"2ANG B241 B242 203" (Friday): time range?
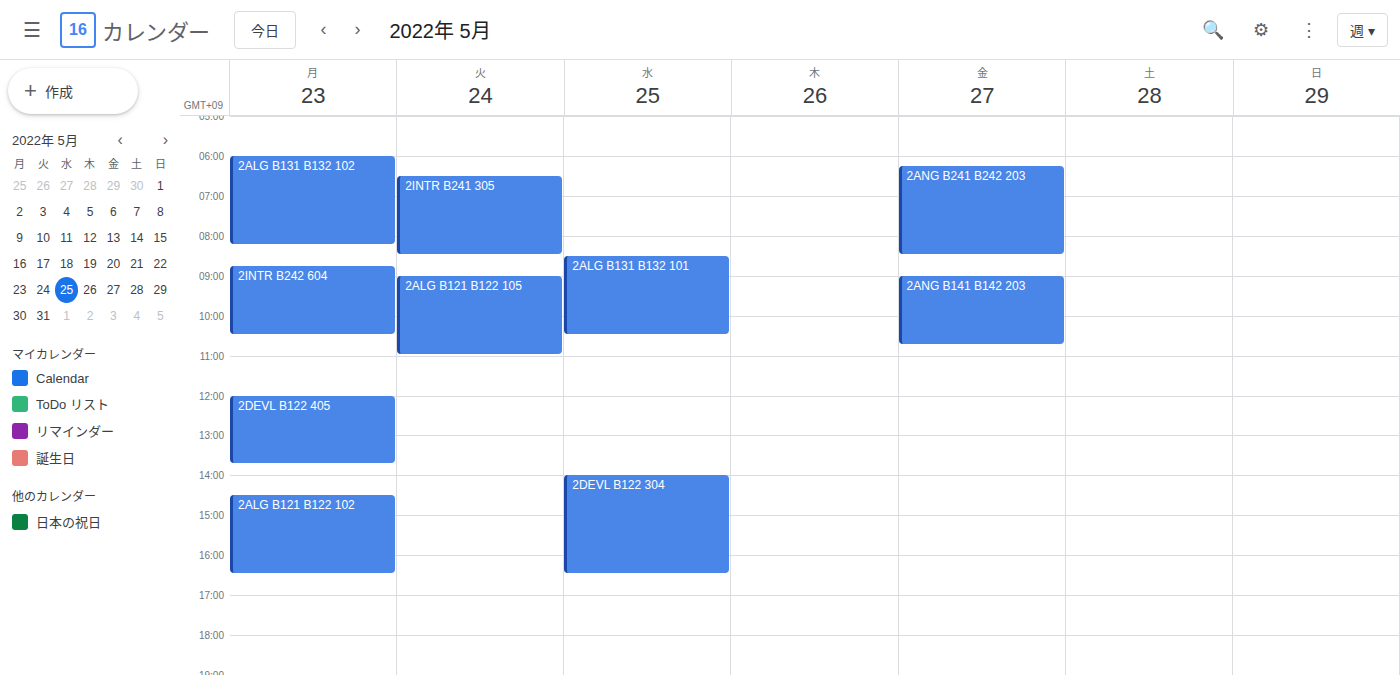
6:15 AM to 8:30 AM